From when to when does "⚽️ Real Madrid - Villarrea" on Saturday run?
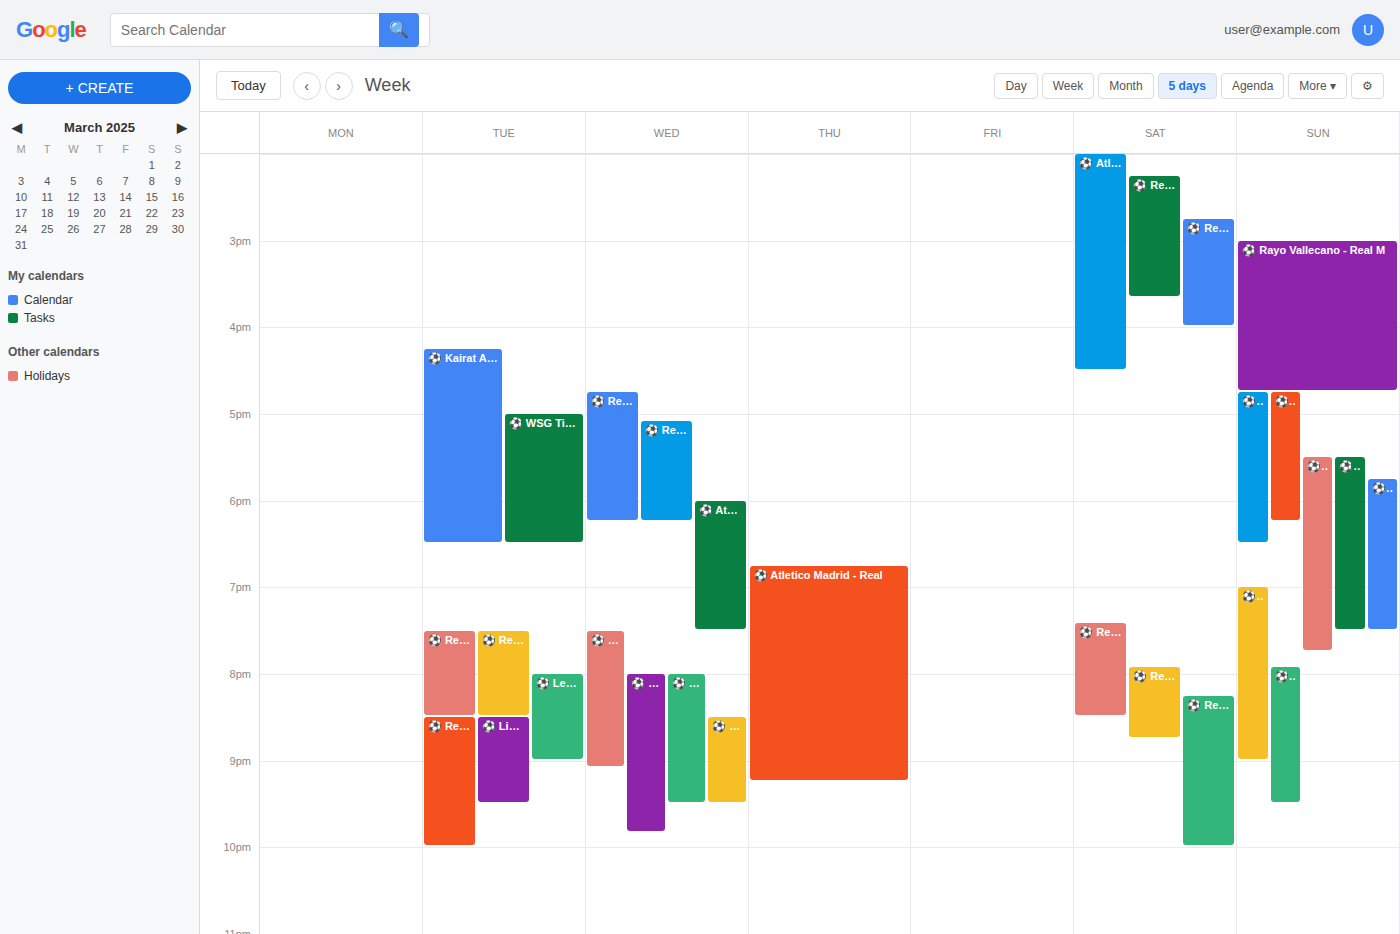
7:25 PM to 8:30 PM